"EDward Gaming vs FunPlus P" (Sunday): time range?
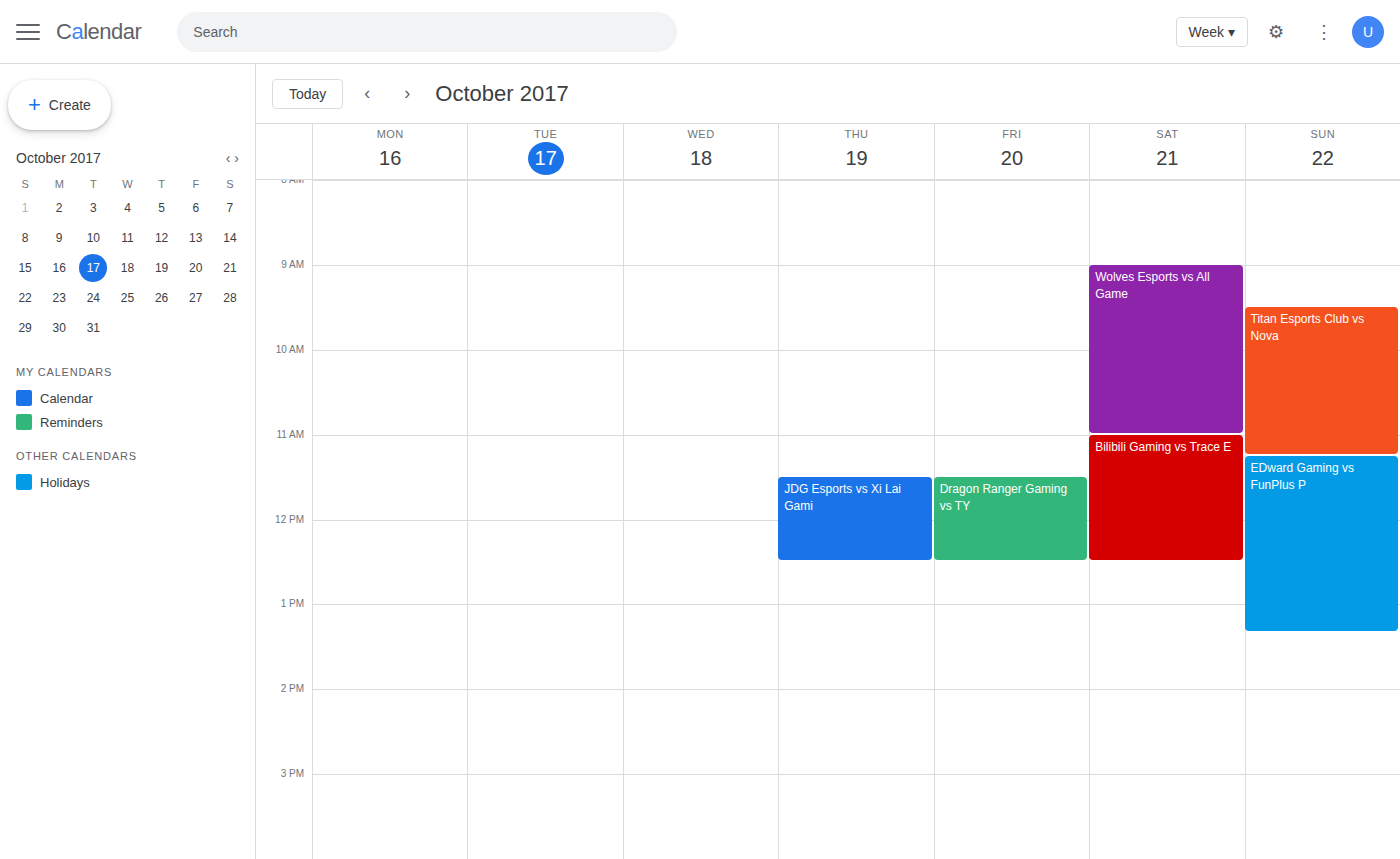
11:15 AM to 1:20 PM